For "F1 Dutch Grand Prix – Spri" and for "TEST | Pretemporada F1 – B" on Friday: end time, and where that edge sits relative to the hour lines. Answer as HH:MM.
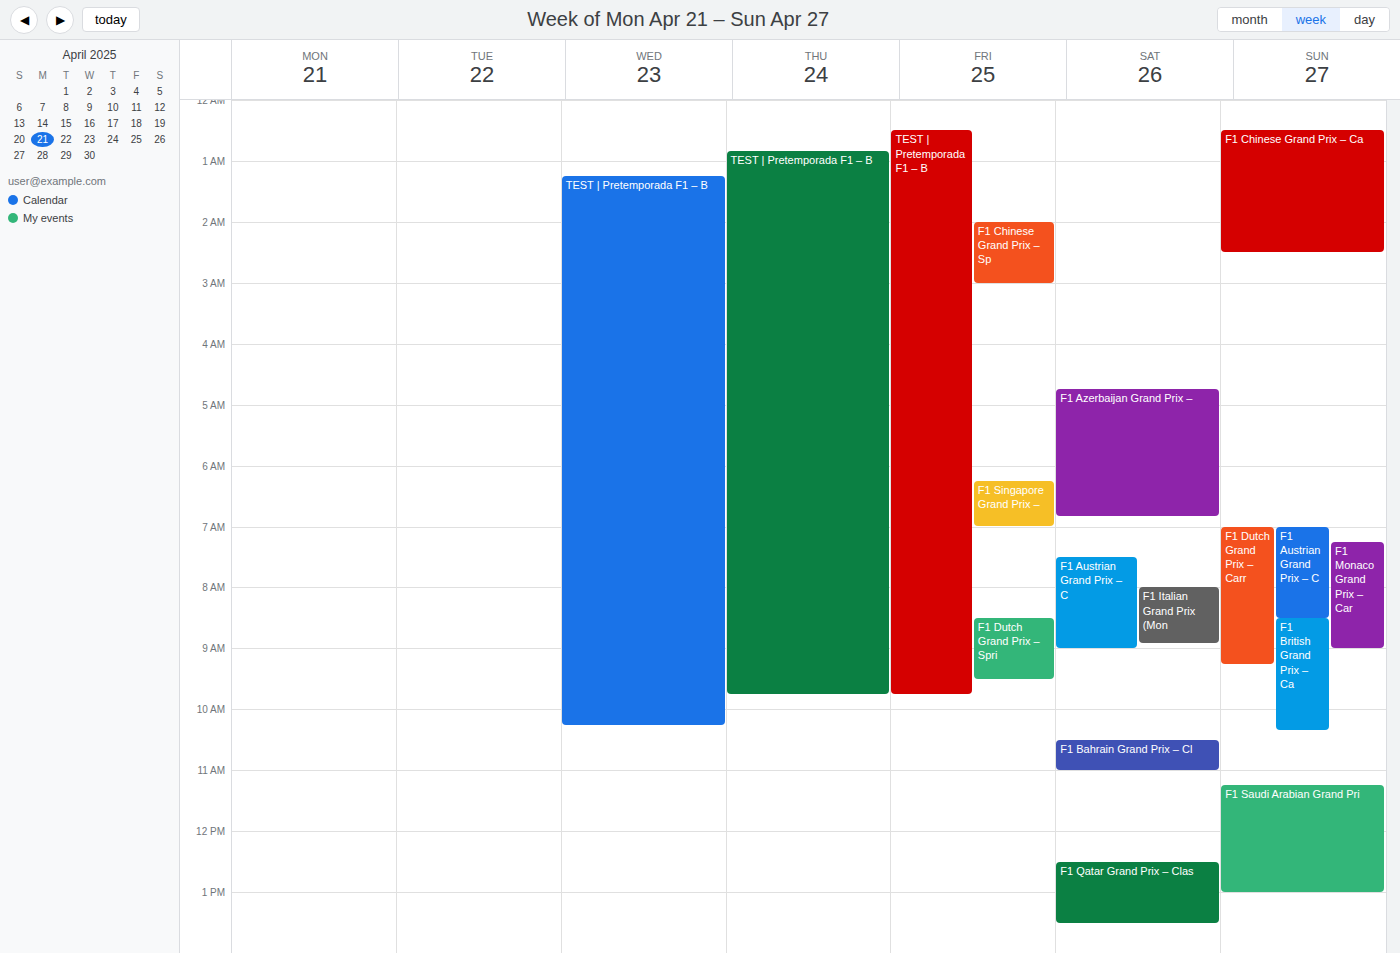
"F1 Dutch Grand Prix – Spri": 09:30, halfway between the 09:00 and 10:00 lines. "TEST | Pretemporada F1 – B": 09:45, neither: three quarters of the way from the 09:00 line to the 10:00 line.